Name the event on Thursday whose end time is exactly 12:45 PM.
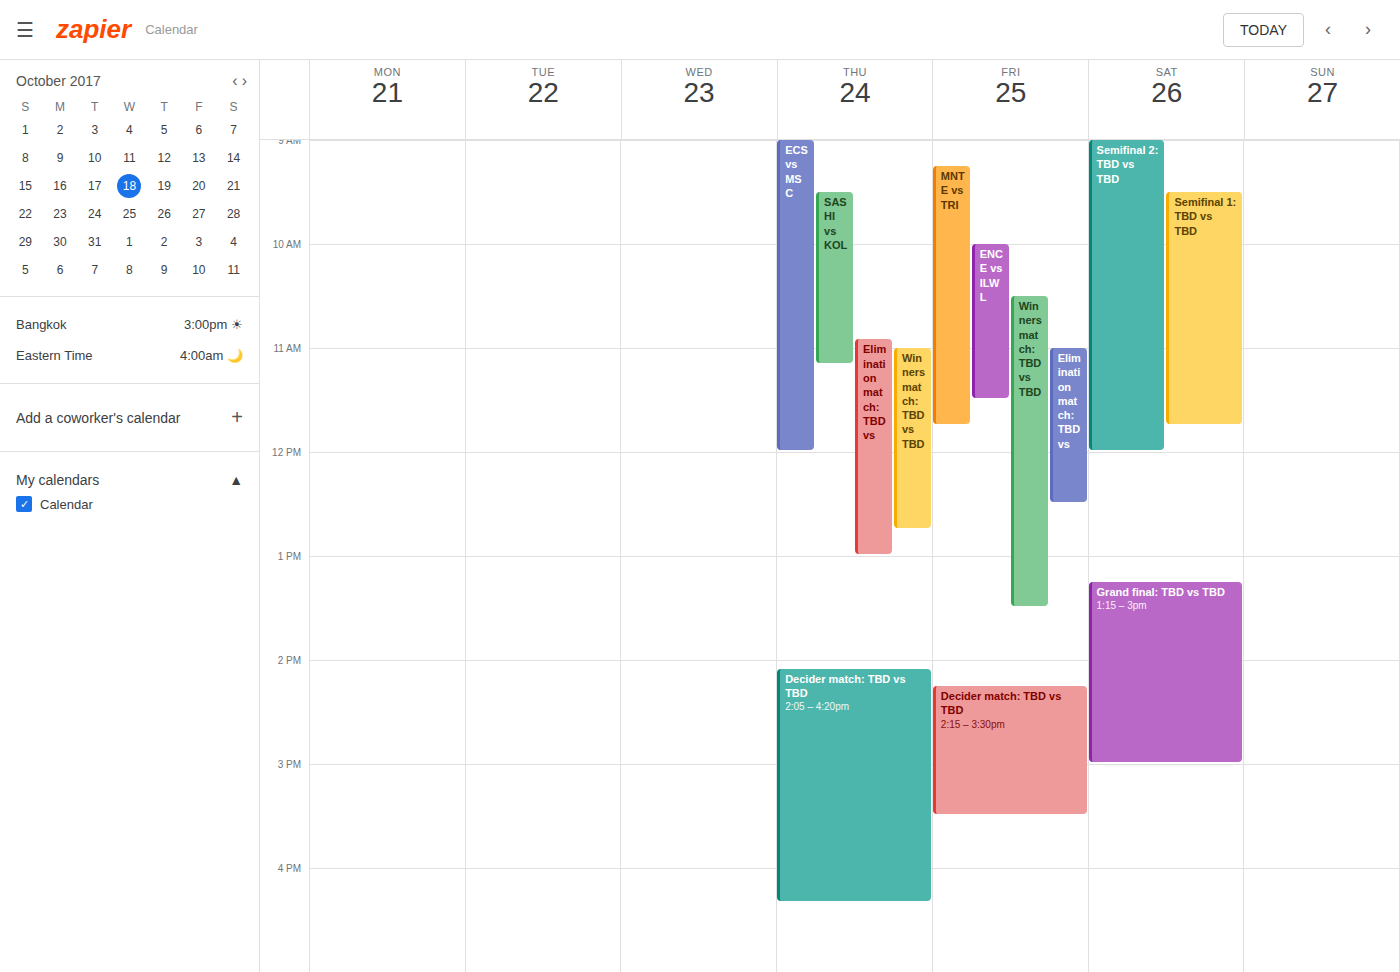
"Winners match: TBD vs TBD"